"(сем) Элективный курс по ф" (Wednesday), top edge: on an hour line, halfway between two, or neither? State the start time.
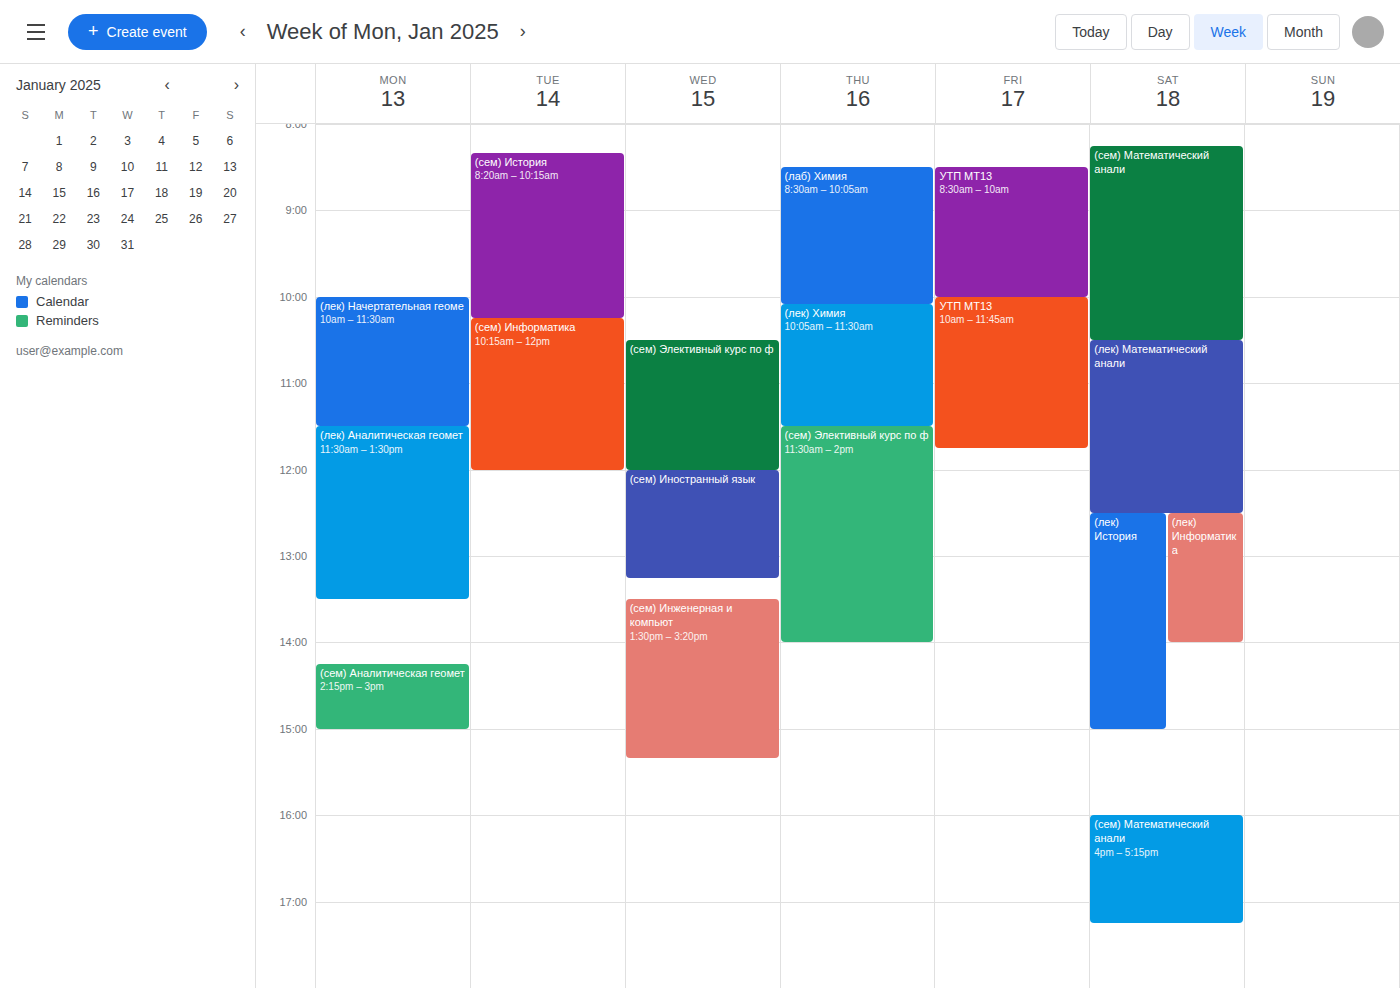
10:30 AM -- halfway between the 10 AM and 11 AM lines.